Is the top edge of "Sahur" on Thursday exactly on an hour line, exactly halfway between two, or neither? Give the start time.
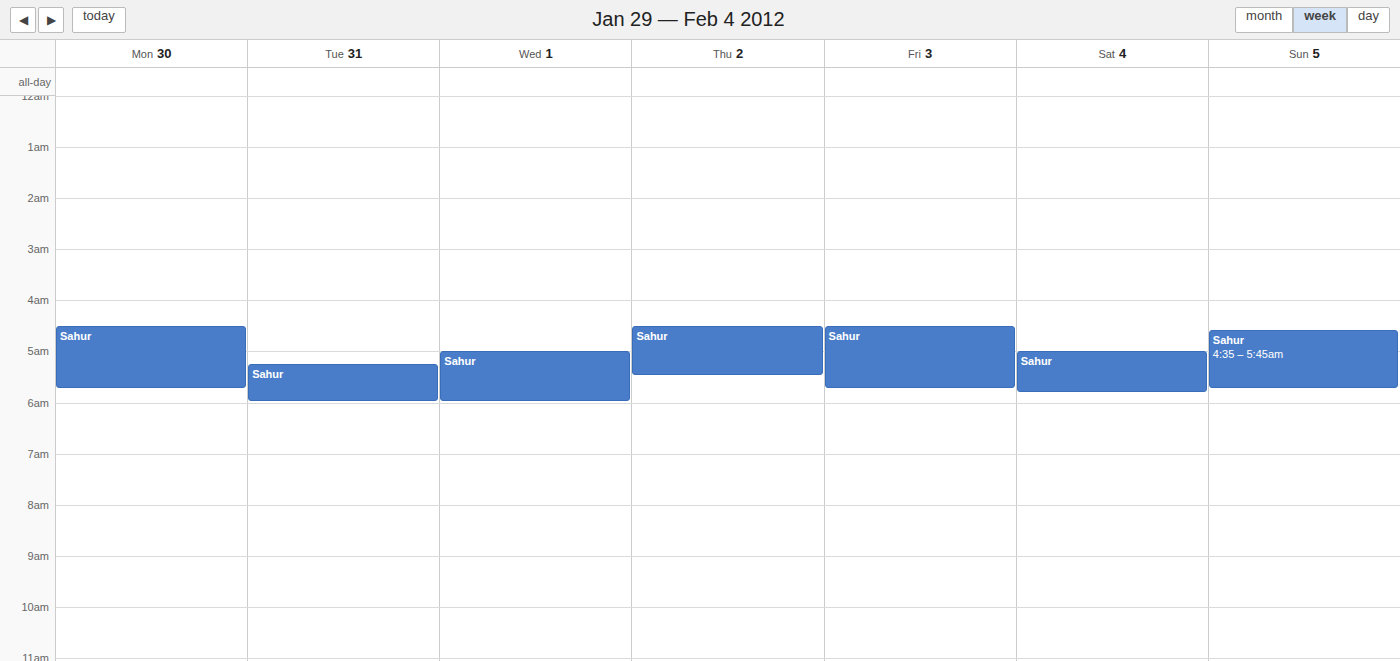
4:30 AM -- halfway between the 4 AM and 5 AM lines.